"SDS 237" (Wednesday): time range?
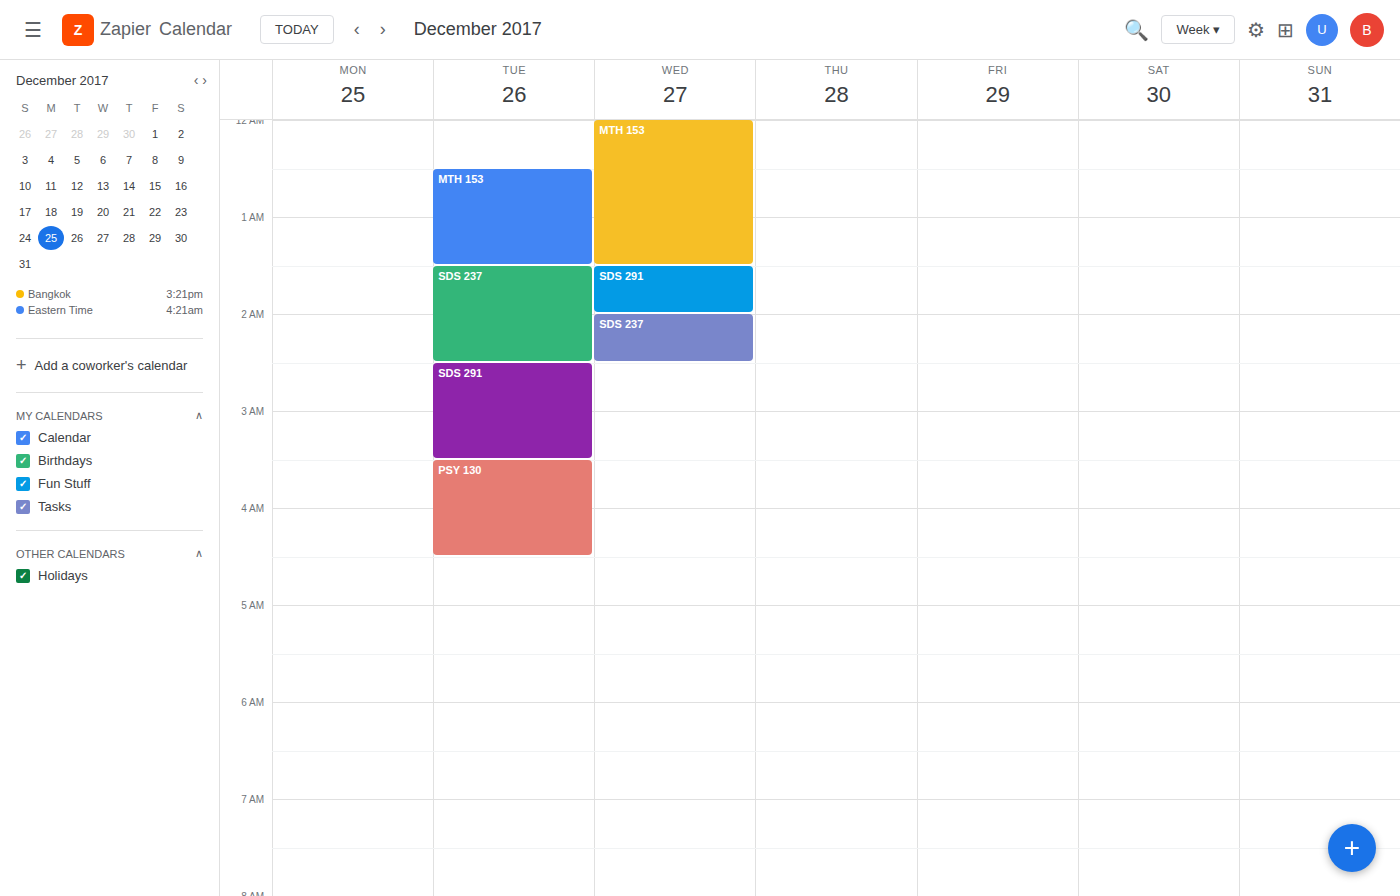
2:00 AM to 2:30 AM